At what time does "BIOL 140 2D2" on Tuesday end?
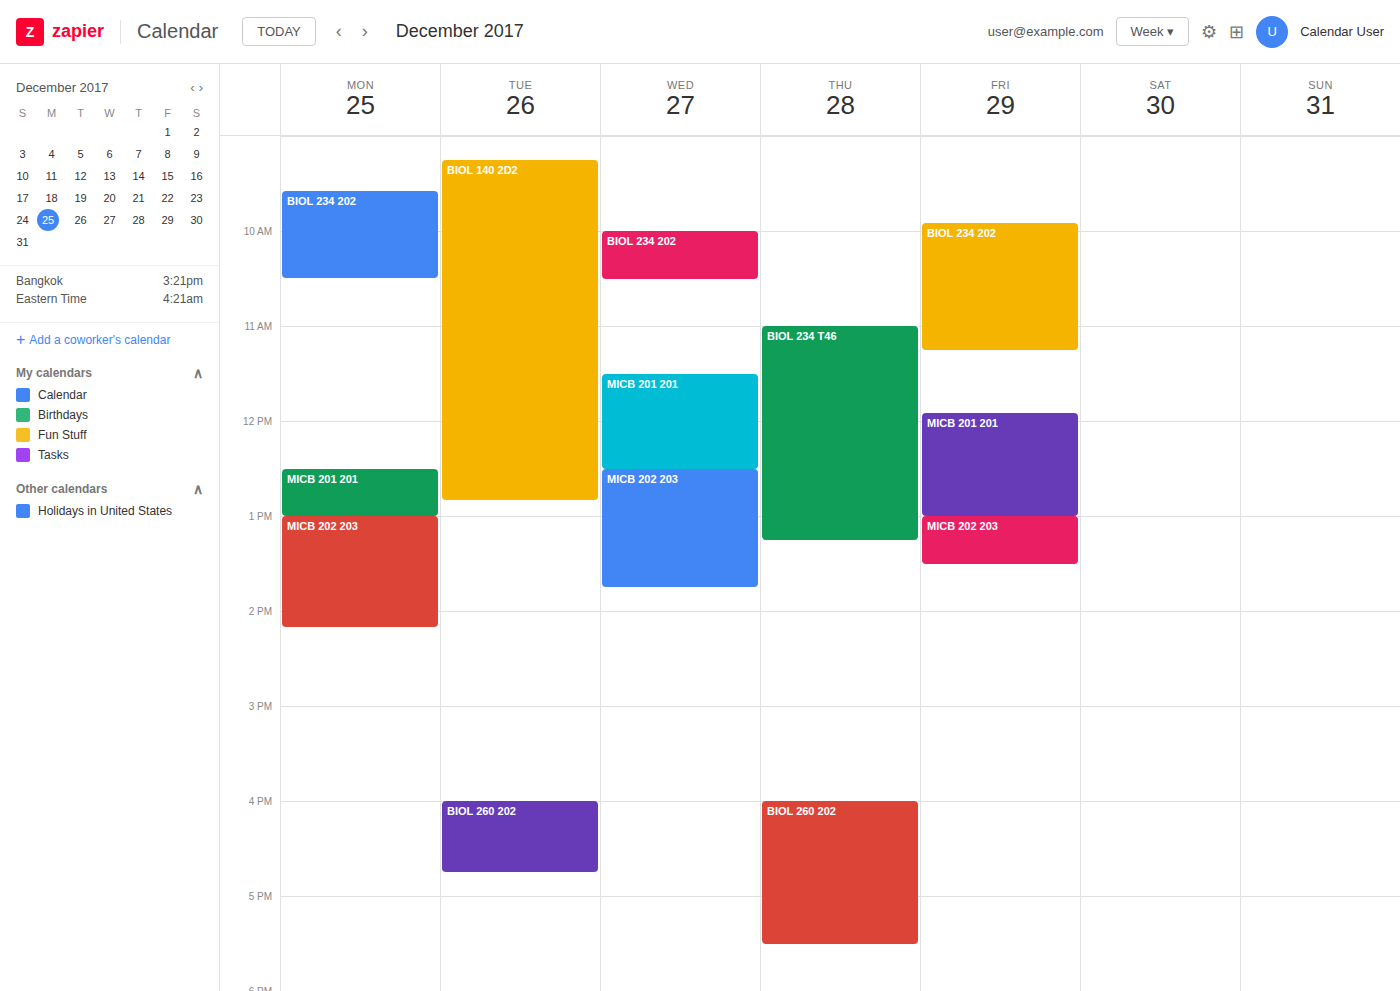
12:50